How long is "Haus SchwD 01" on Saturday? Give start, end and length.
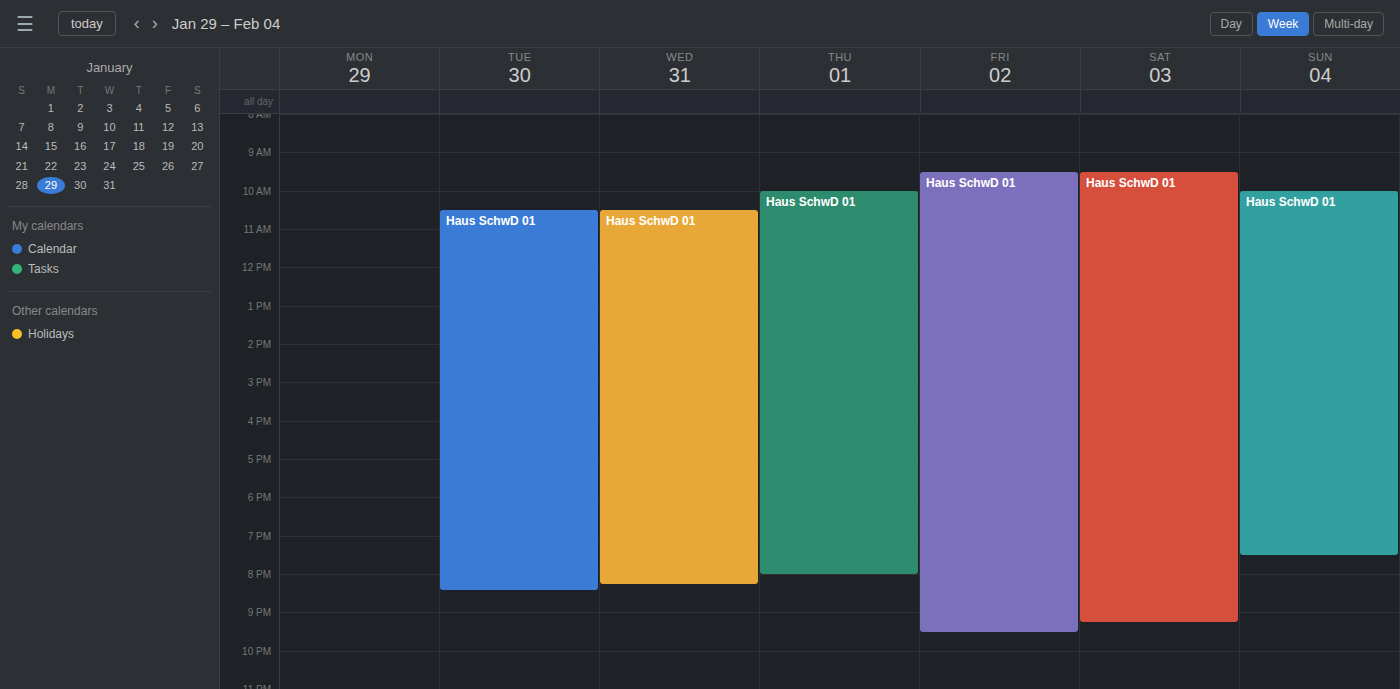
9:30 AM to 9:15 PM, 11 hours 45 minutes